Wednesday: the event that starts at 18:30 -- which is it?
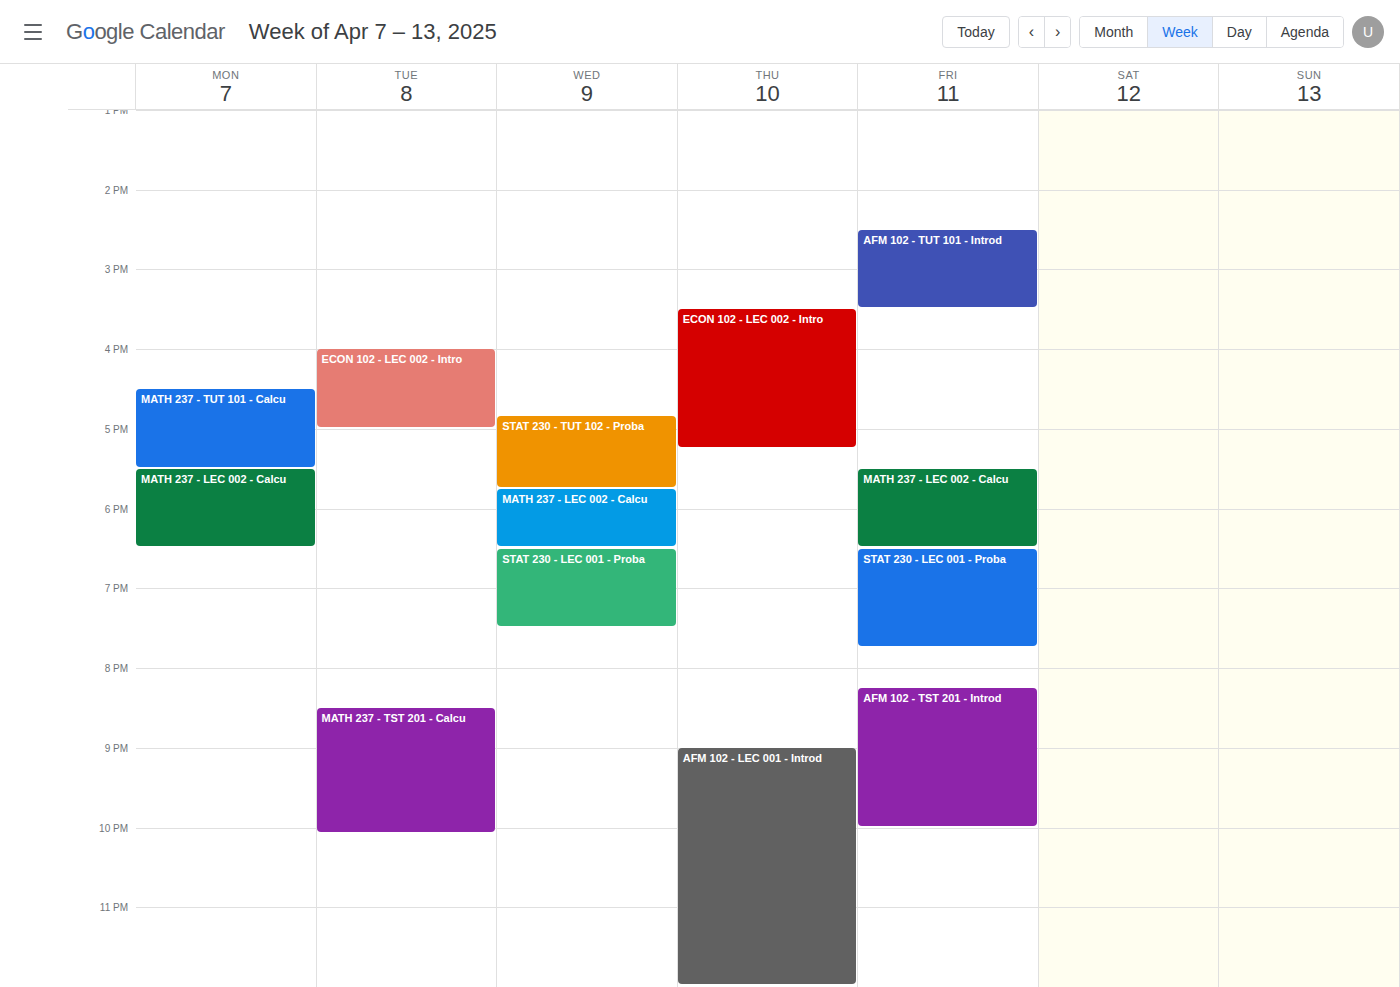
"STAT 230 - LEC 001 - Proba"